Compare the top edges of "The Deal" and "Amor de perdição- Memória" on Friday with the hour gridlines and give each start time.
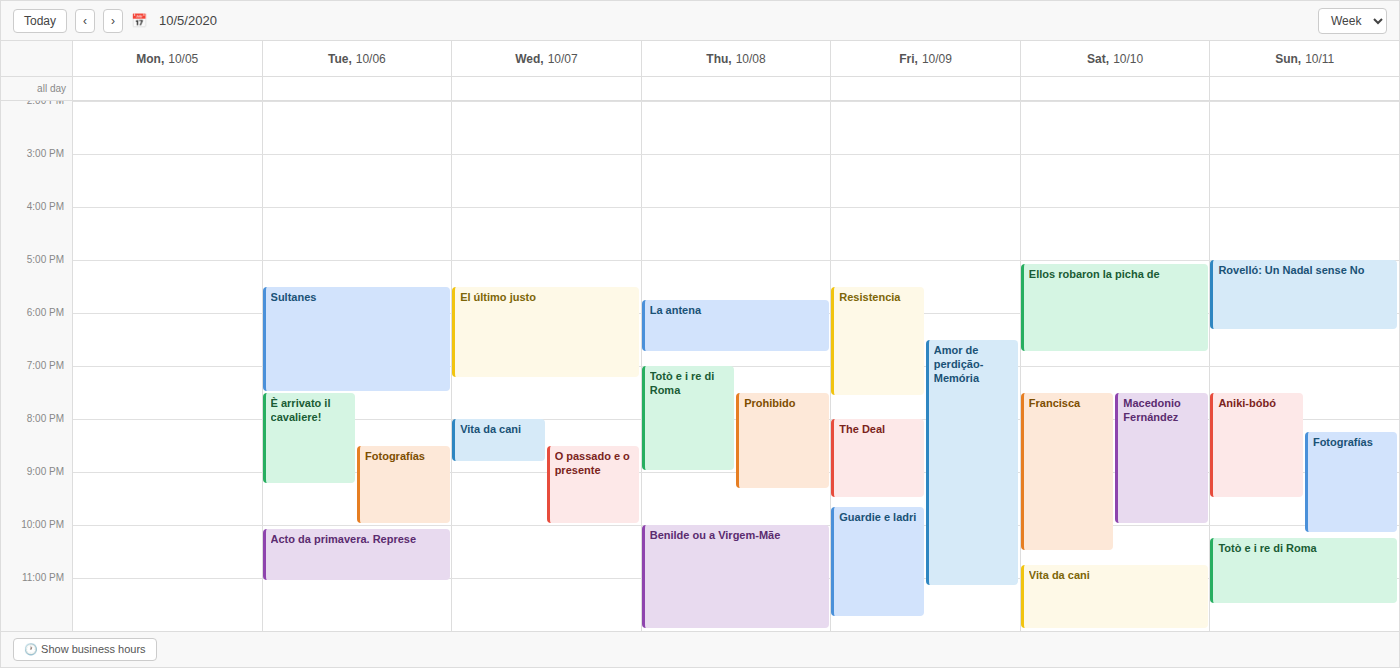
"The Deal": 8:00 PM, exactly on the 8 PM line. "Amor de perdição- Memória": 6:30 PM, halfway between the 6 PM and 7 PM lines.